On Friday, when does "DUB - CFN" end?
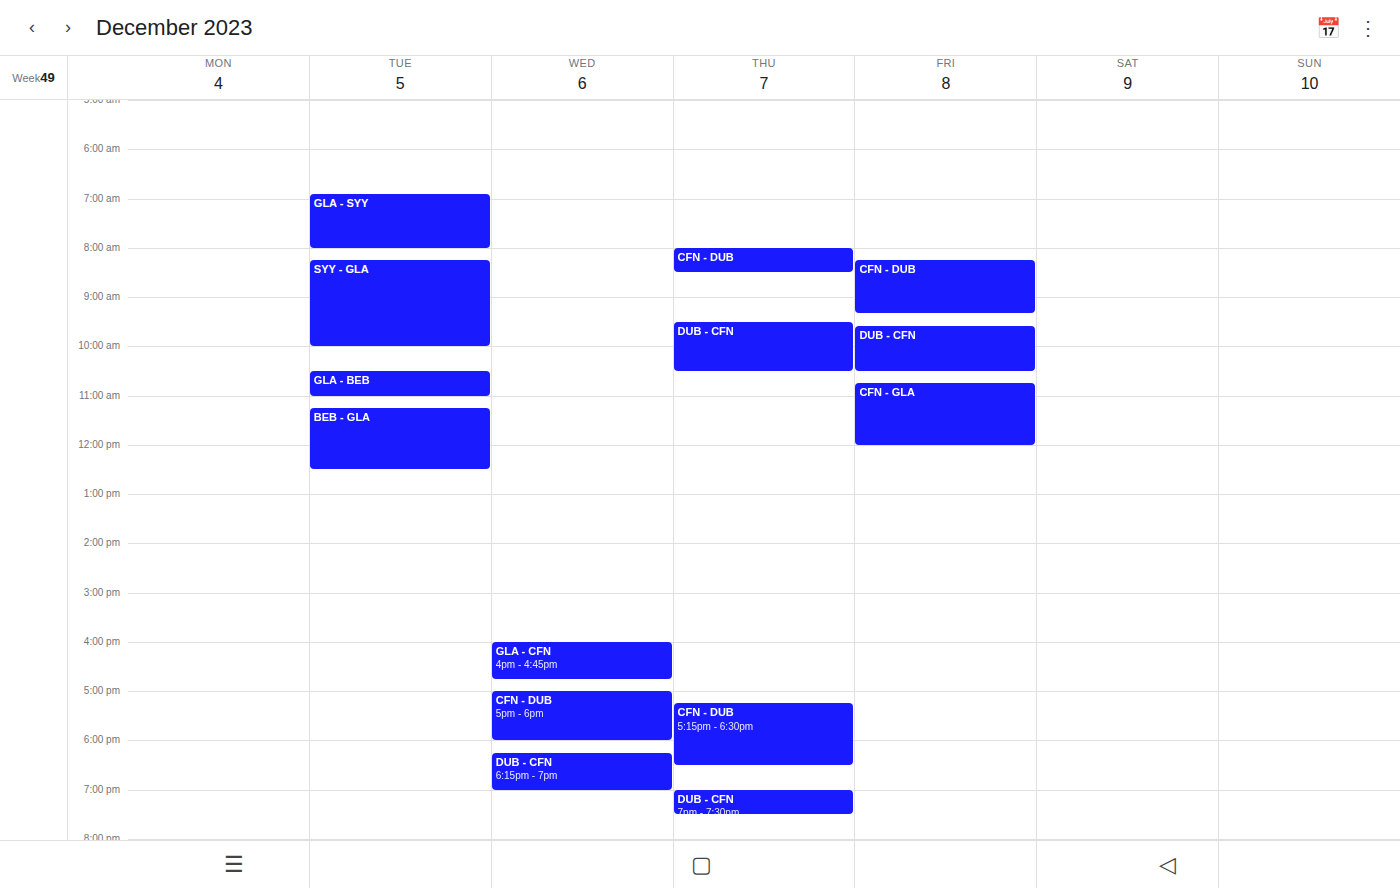
10:30 AM